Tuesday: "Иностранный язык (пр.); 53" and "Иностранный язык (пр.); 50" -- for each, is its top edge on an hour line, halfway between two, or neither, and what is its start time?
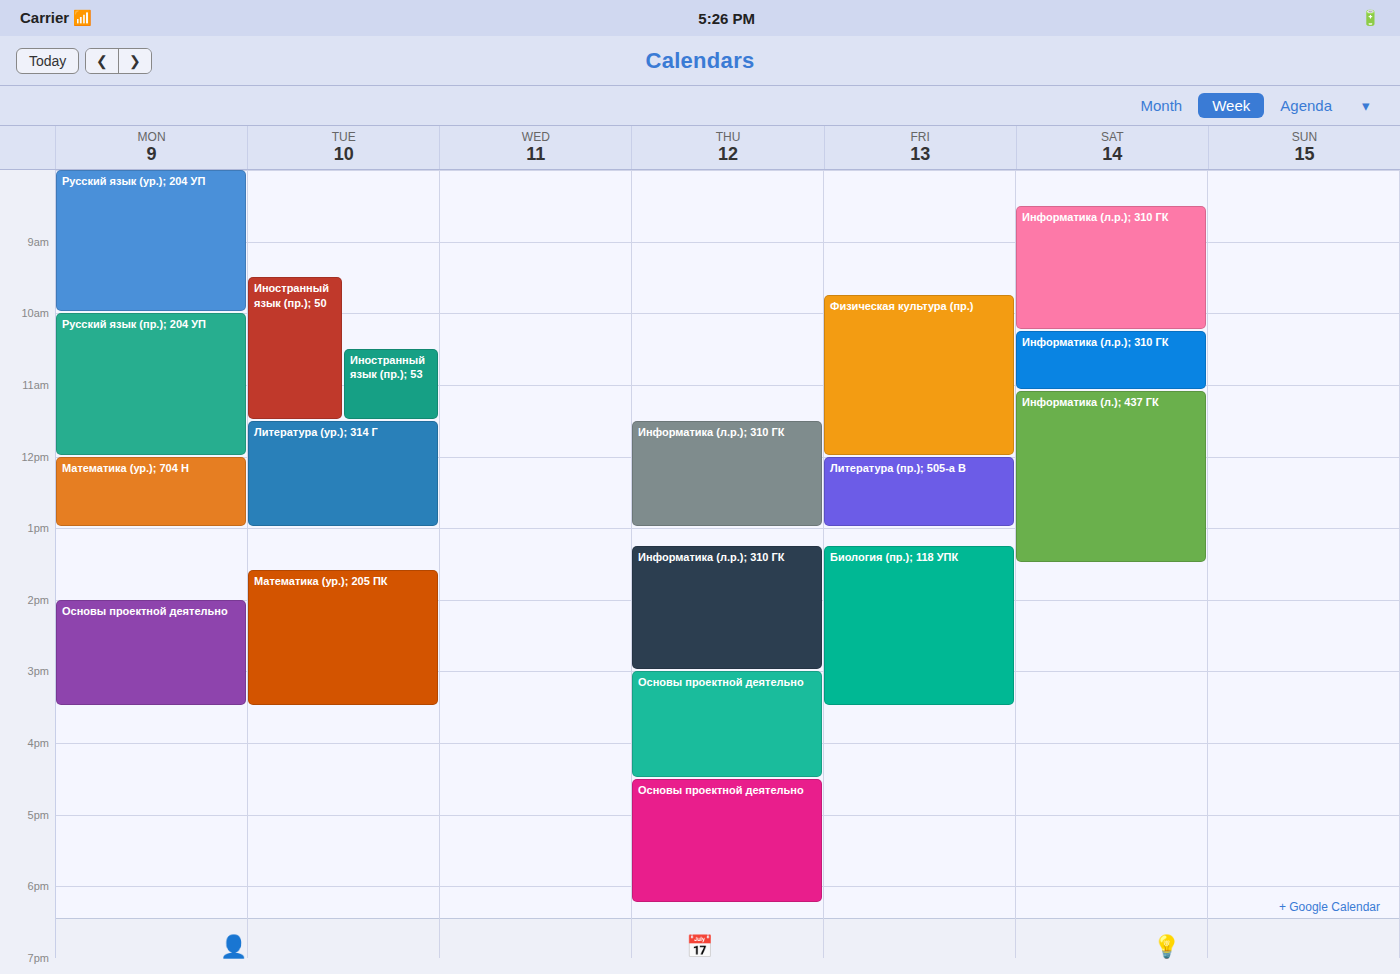
"Иностранный язык (пр.); 53": 10:30 AM, halfway between the 10 AM and 11 AM lines. "Иностранный язык (пр.); 50": 9:30 AM, halfway between the 9 AM and 10 AM lines.